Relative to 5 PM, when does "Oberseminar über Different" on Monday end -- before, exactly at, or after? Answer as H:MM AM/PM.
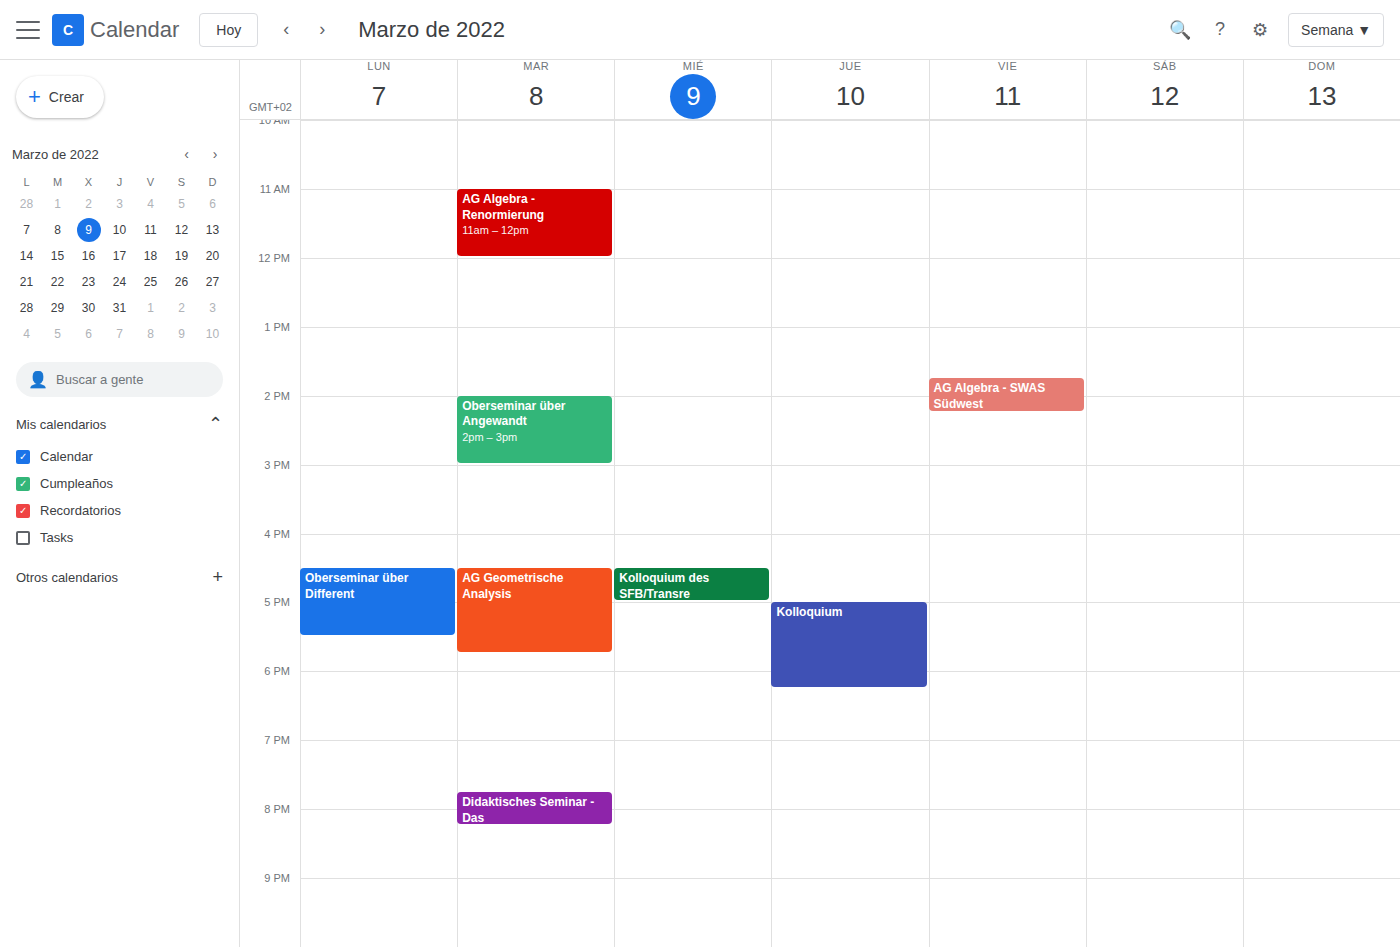
5:30 PM -- after 5 PM, 30 minutes below the 5 PM line.